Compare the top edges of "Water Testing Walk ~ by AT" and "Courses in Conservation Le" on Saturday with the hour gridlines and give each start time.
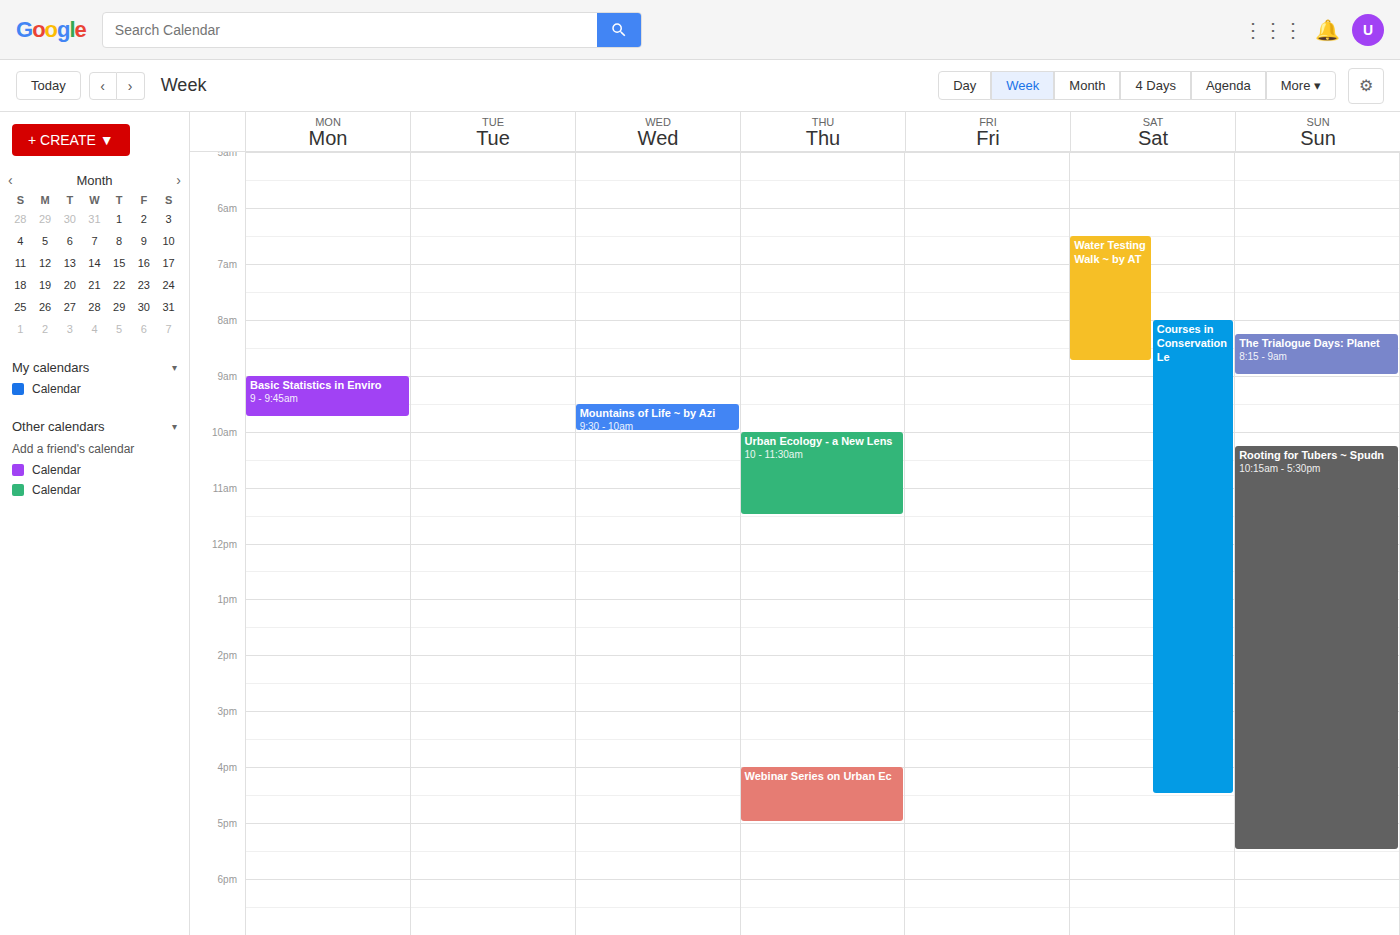
"Water Testing Walk ~ by AT": 06:30, halfway between the 06:00 and 07:00 lines. "Courses in Conservation Le": 08:00, exactly on the 08:00 line.